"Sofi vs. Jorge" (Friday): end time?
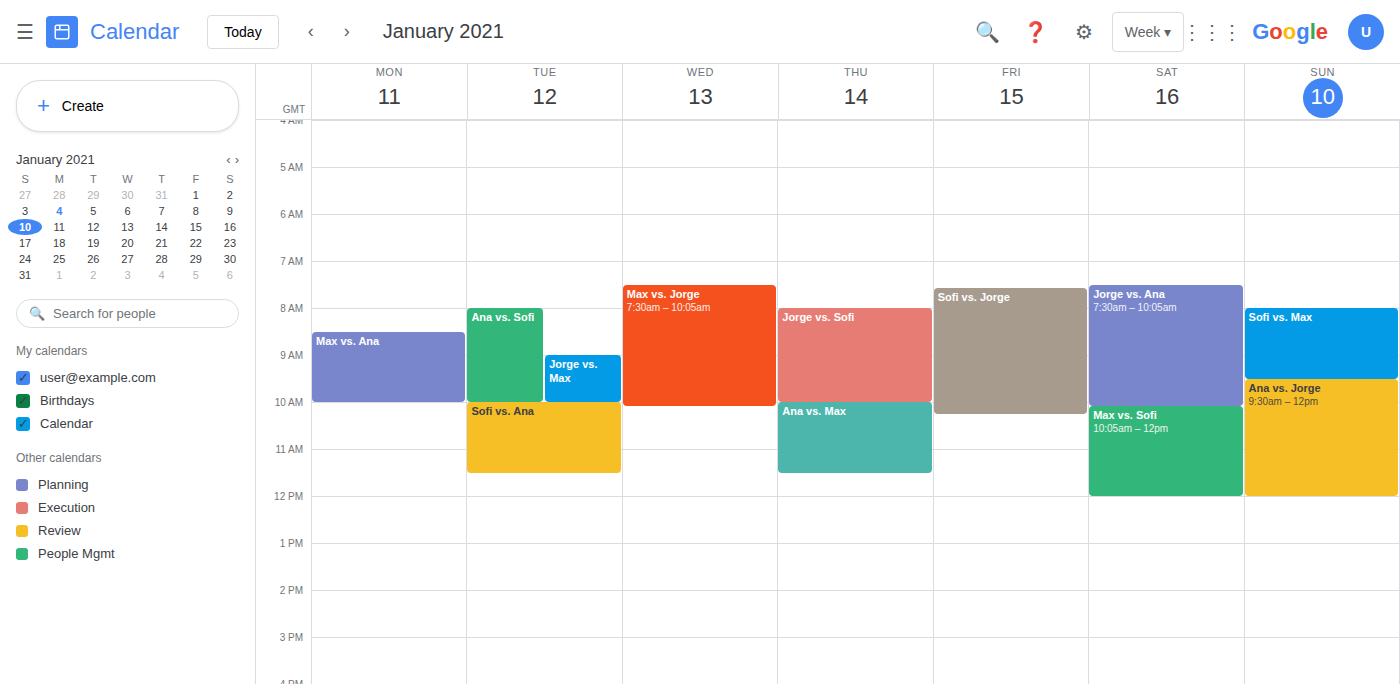
10:15 AM